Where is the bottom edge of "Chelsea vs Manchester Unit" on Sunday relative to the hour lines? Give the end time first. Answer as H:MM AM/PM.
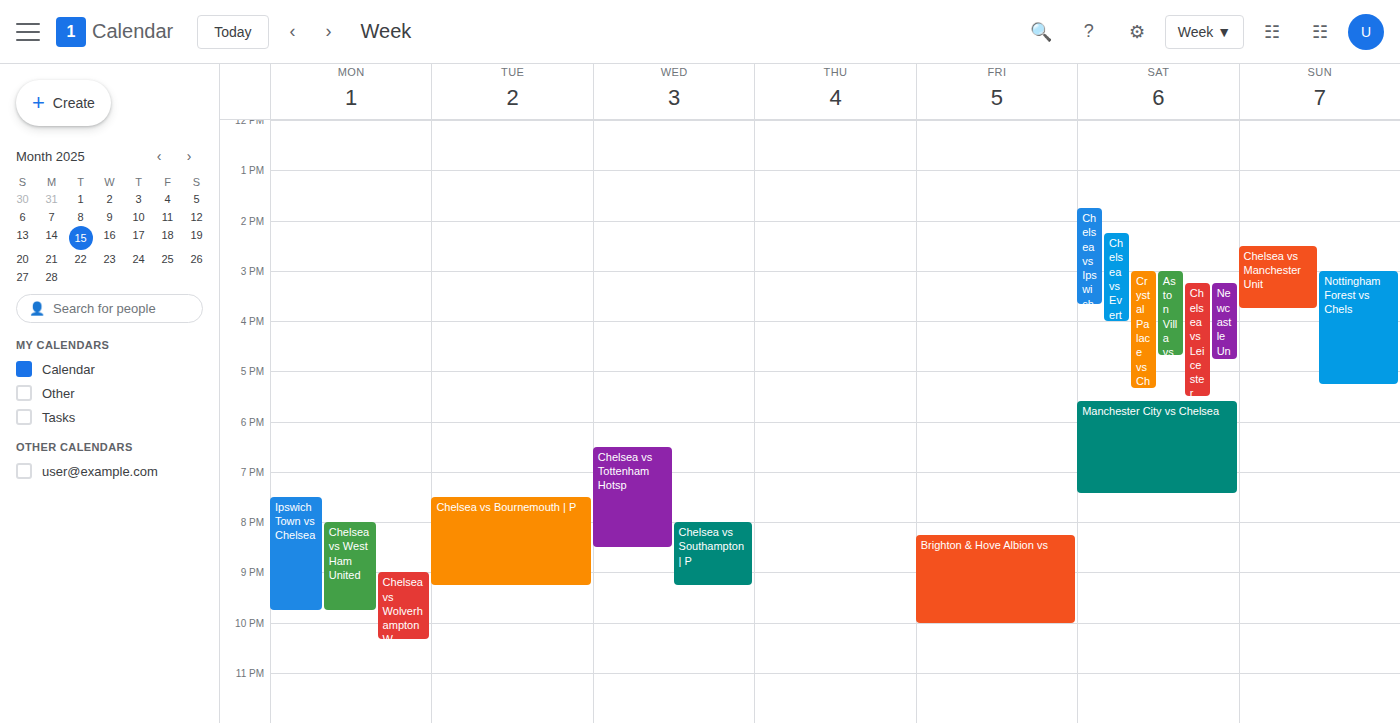
3:45 PM -- neither: three quarters of the way from the 3 PM line to the 4 PM line.